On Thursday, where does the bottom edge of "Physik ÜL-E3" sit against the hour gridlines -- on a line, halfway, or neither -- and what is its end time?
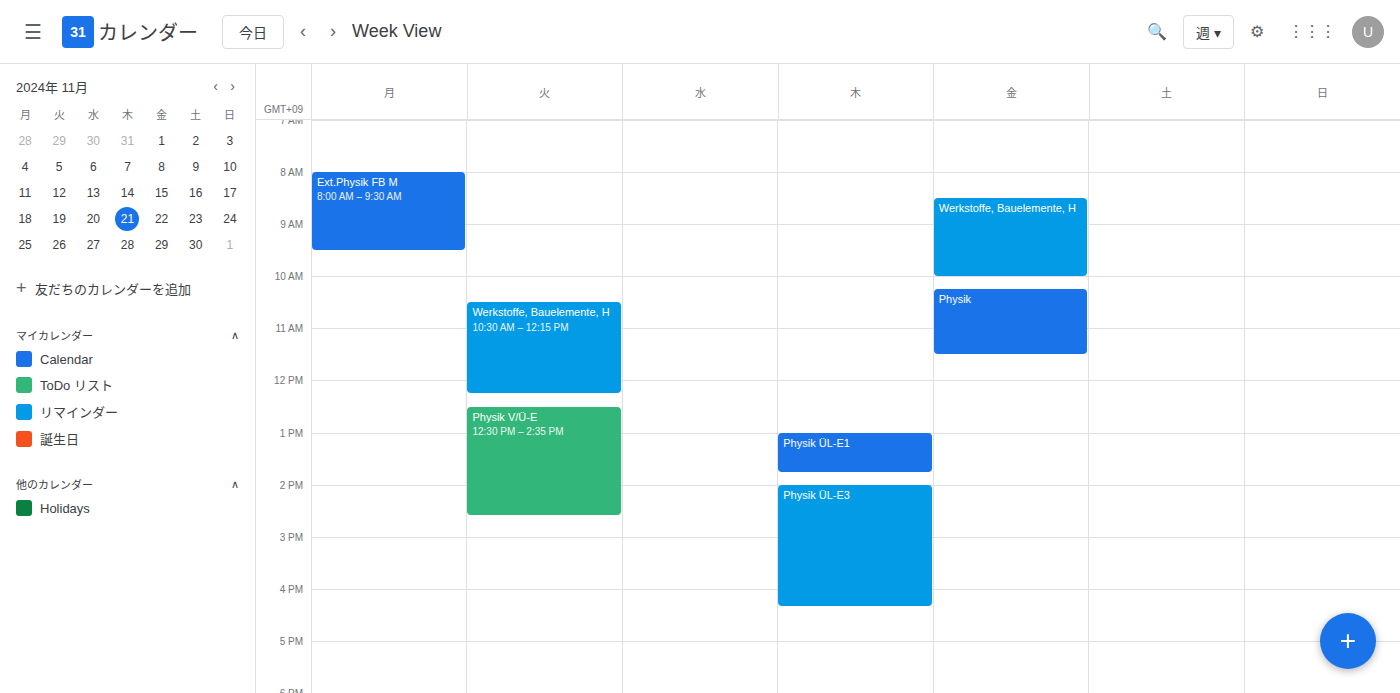
4:20 PM -- neither: 20 minutes below the 4 PM line and 40 minutes above the 5 PM line.